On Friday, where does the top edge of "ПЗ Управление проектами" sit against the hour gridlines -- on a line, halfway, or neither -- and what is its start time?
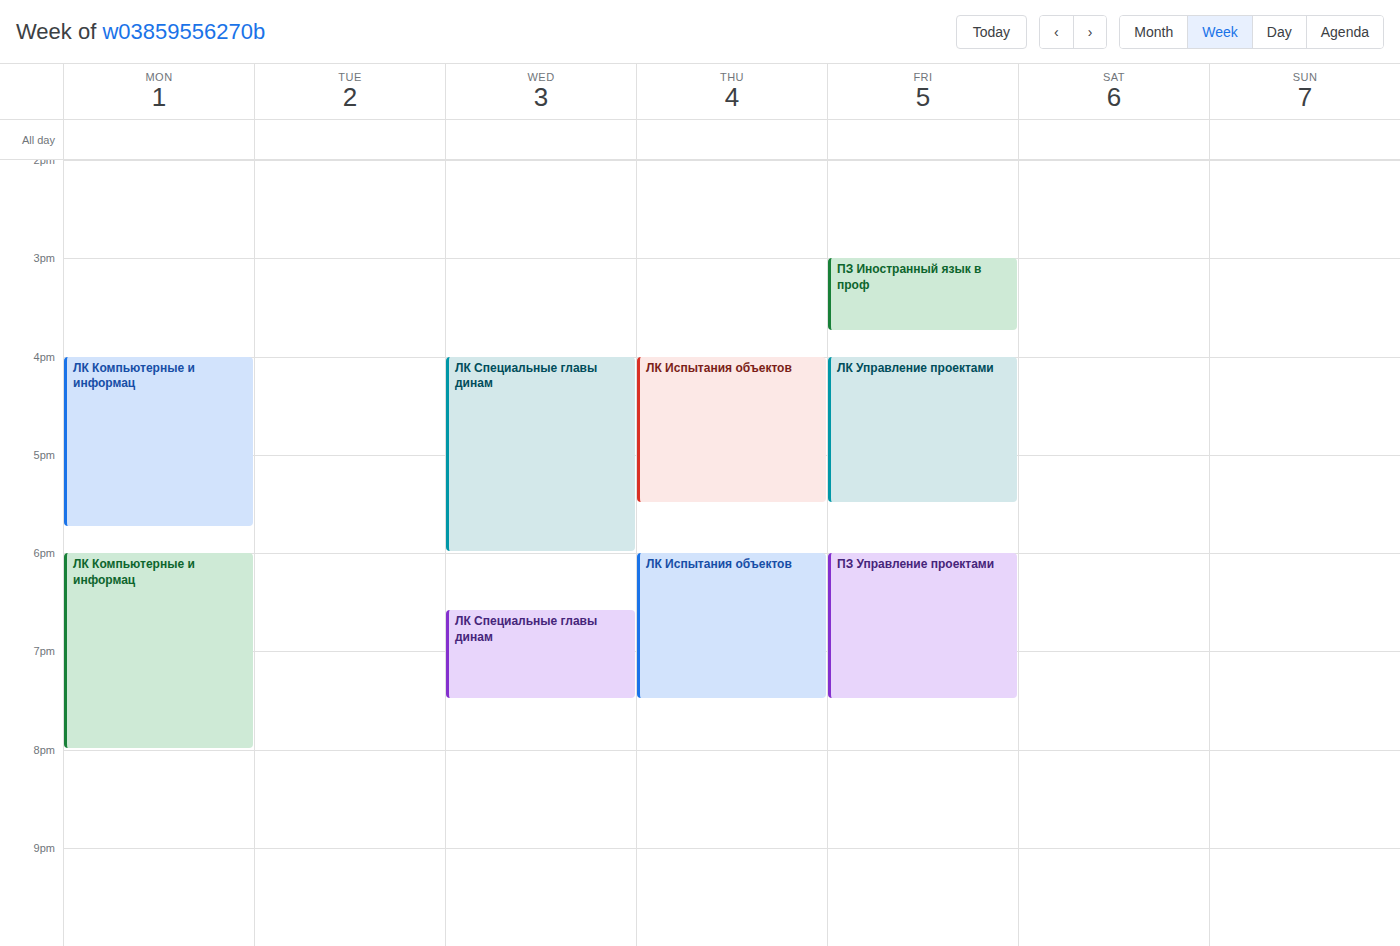
6:00 PM -- exactly on the 6 PM line.